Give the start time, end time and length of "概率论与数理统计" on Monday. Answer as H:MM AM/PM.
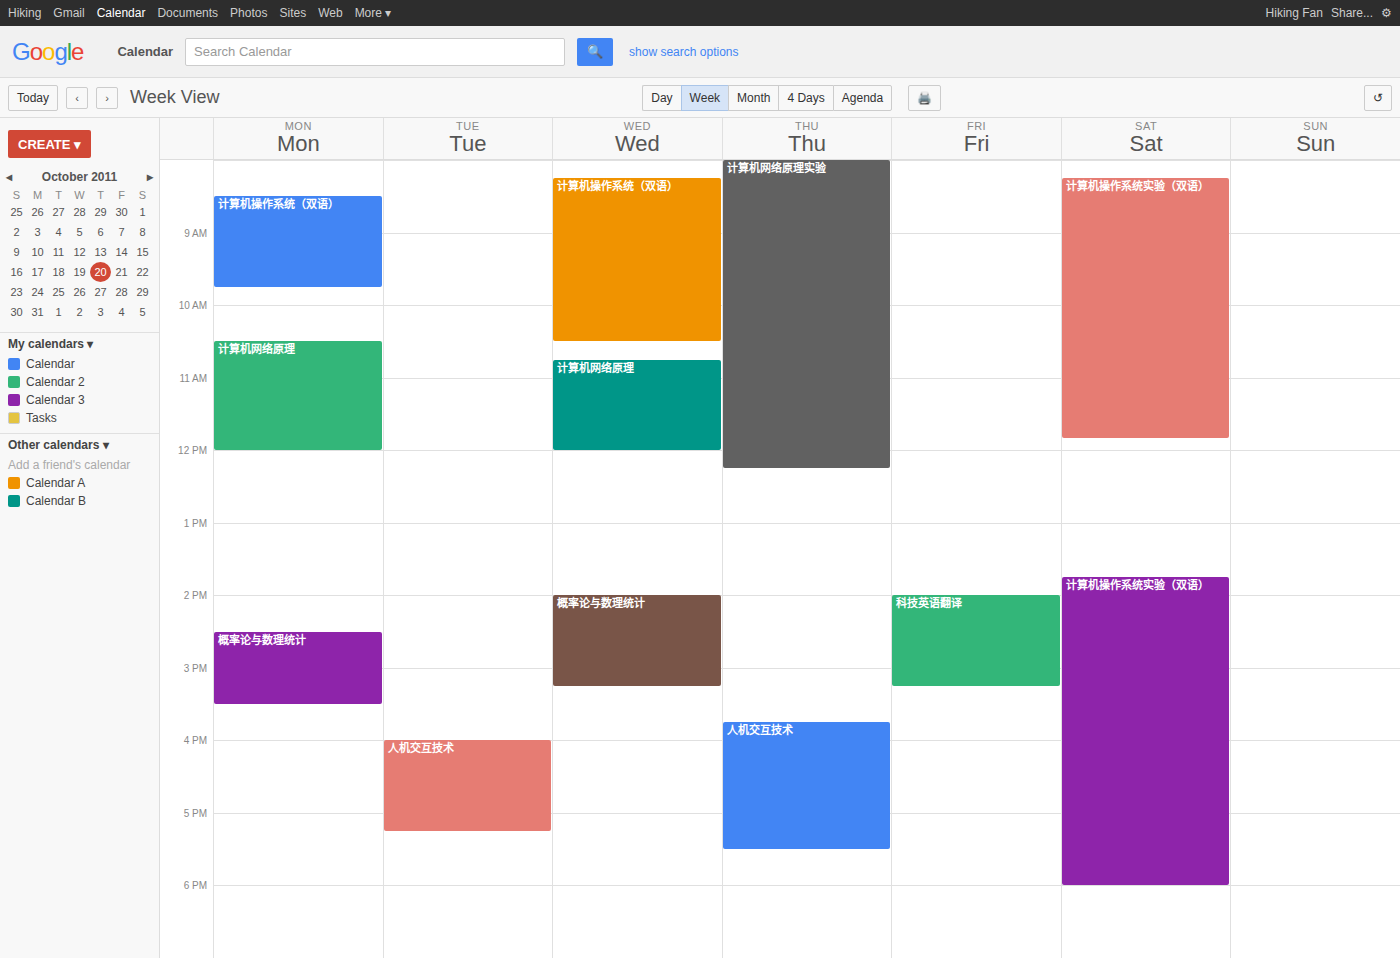
2:30 PM to 3:30 PM, 1 hour